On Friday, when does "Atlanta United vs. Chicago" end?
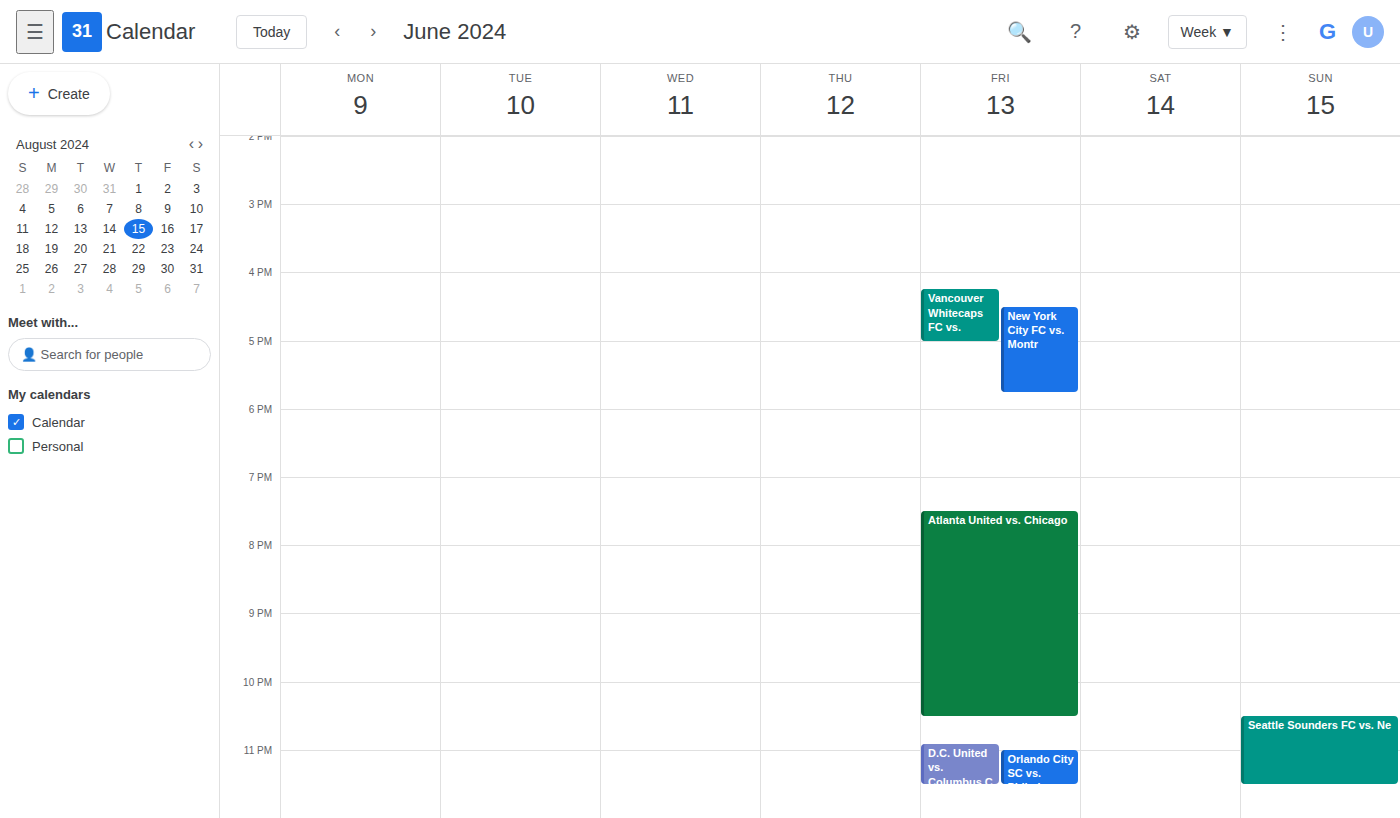
10:30 PM